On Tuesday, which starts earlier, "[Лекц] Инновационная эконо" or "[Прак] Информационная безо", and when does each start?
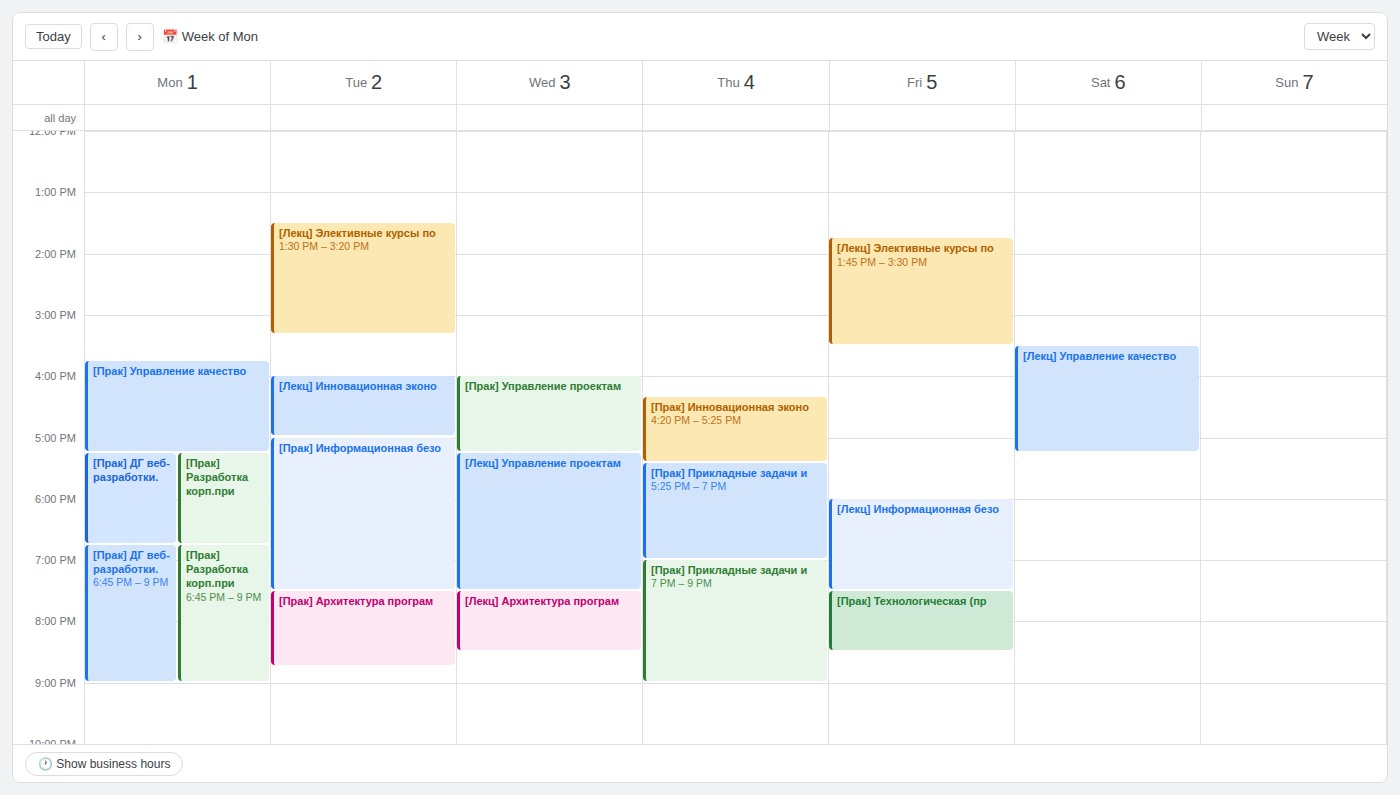
"[Лекц] Инновационная эконо" 4:00 PM; "[Прак] Информационная безо" 5:00 PM.